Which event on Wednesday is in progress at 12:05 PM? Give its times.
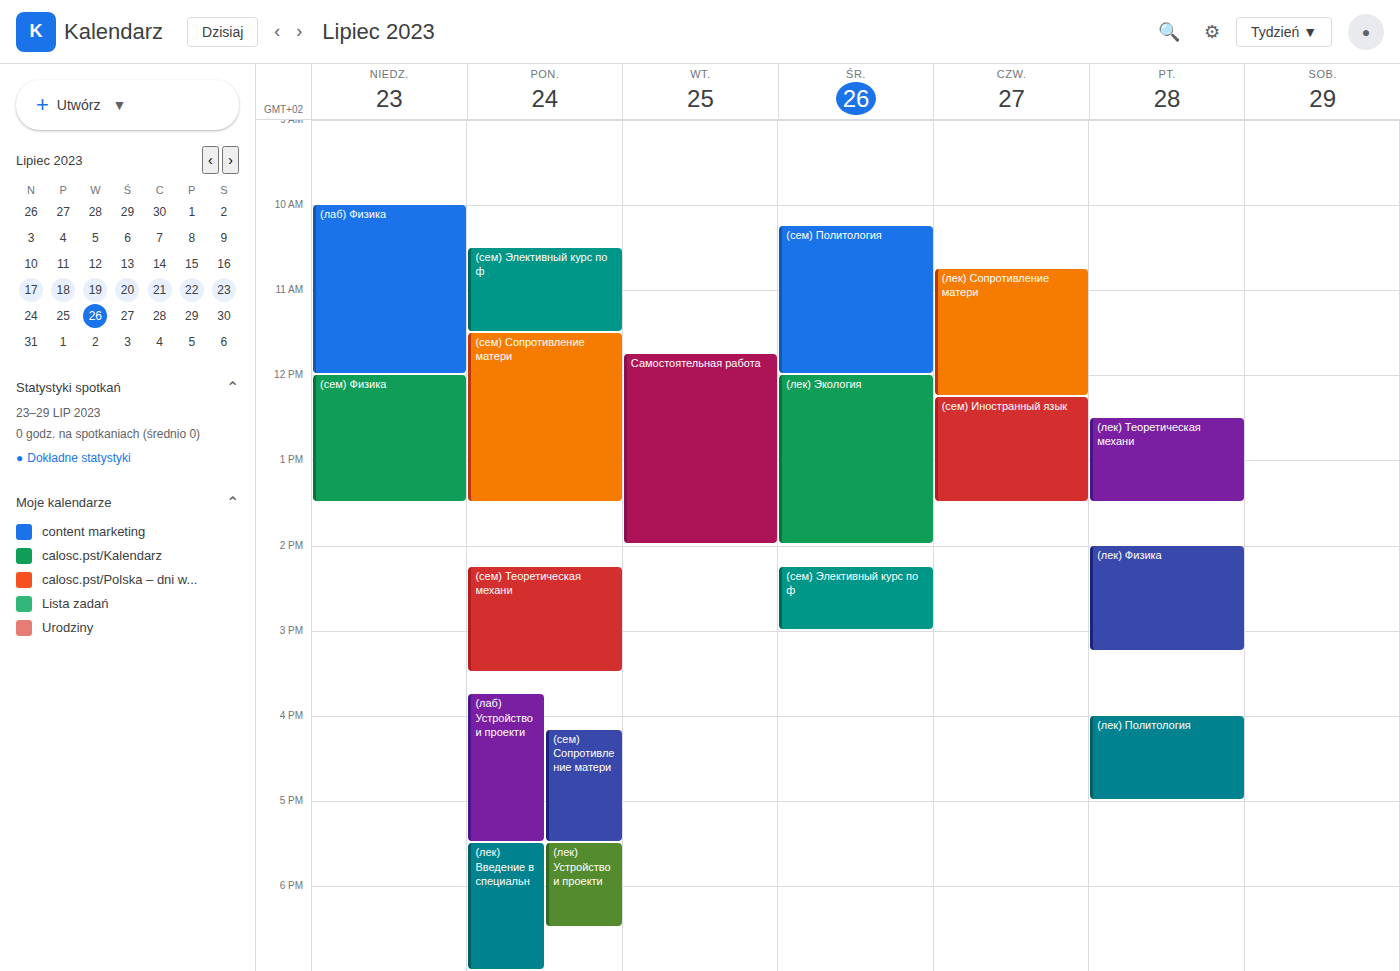
"(лек) Экология", 12:00 PM to 2:00 PM